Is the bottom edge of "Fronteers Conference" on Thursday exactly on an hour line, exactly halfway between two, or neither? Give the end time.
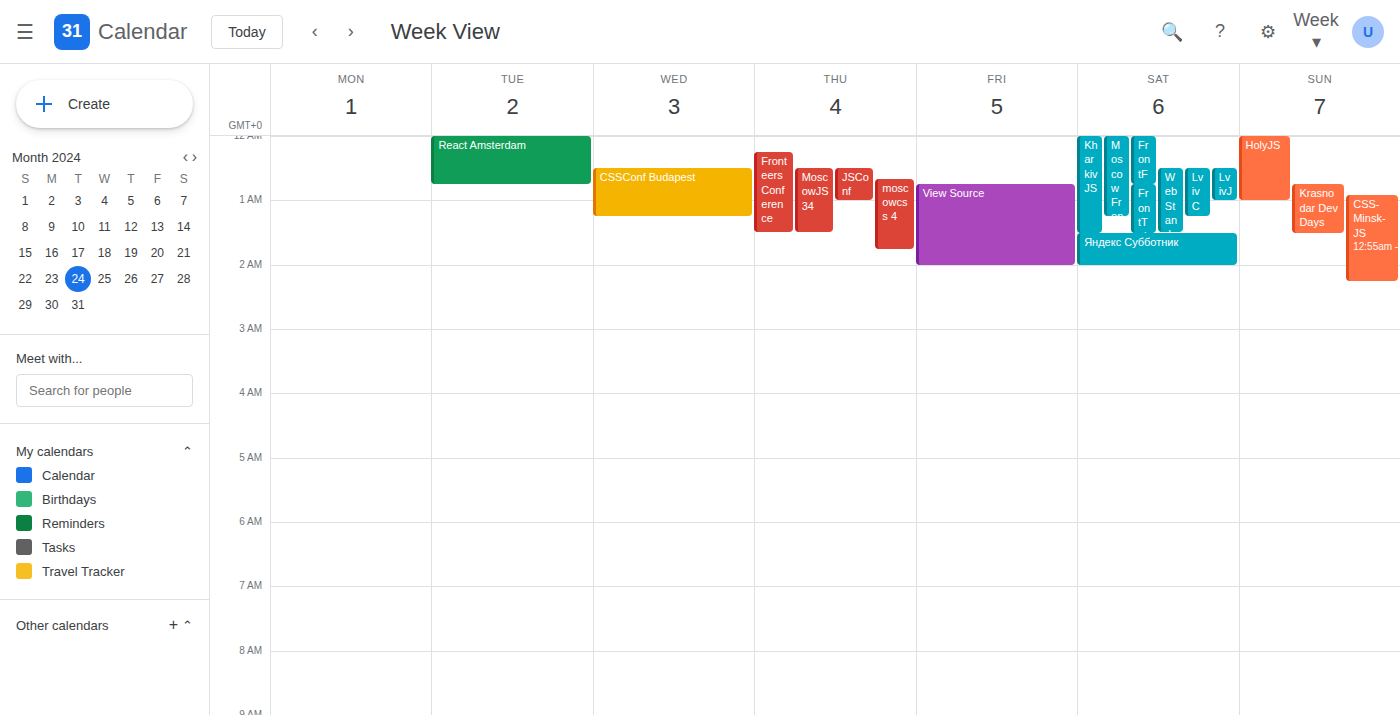
1:30 AM -- halfway between the 1 AM and 2 AM lines.